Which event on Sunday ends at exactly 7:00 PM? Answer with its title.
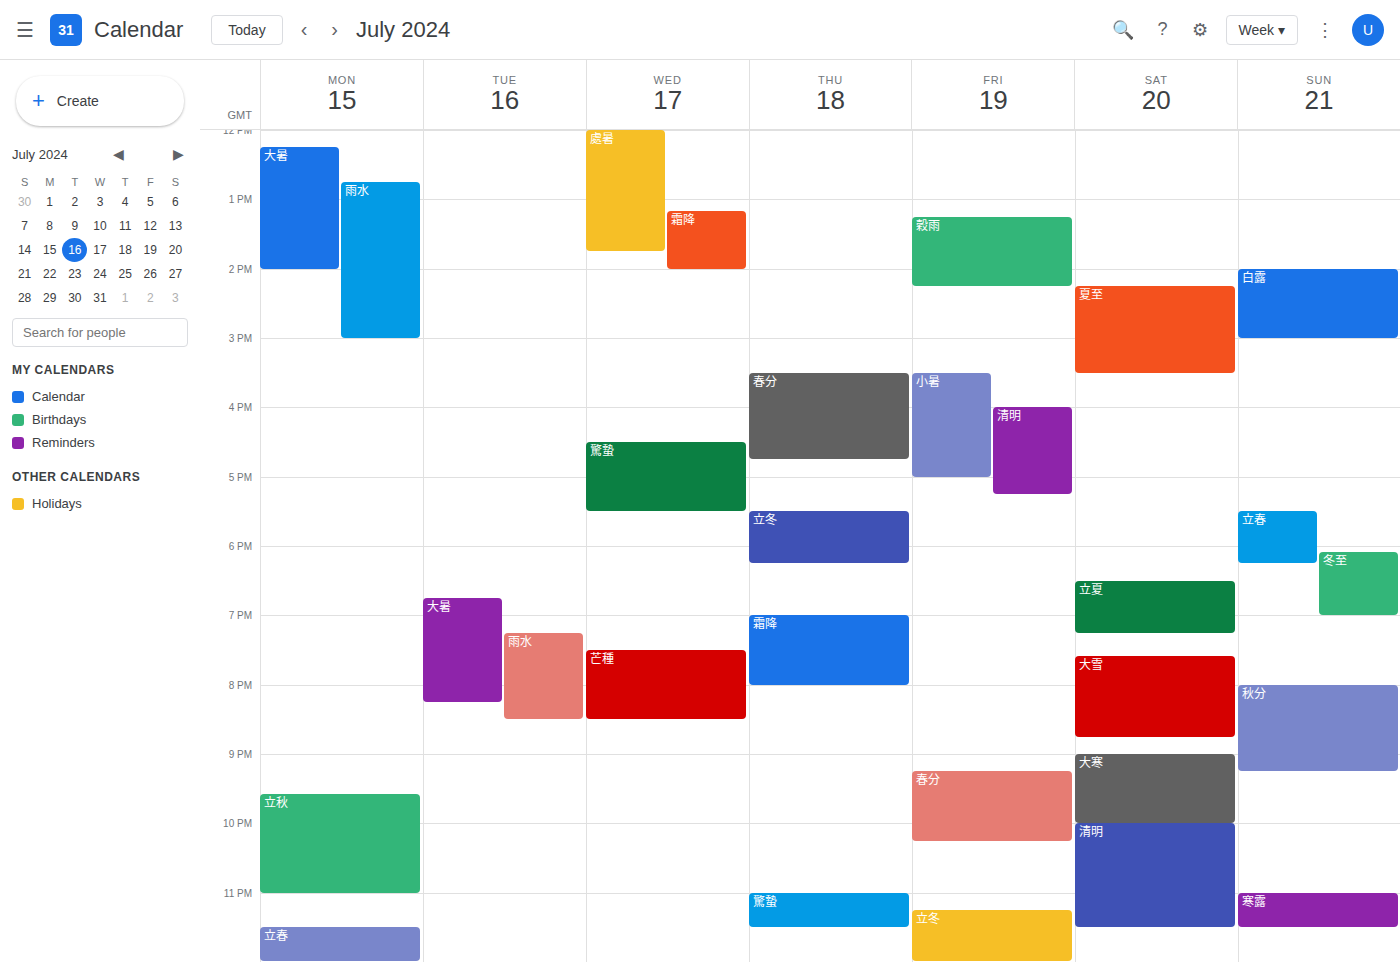
"冬至"